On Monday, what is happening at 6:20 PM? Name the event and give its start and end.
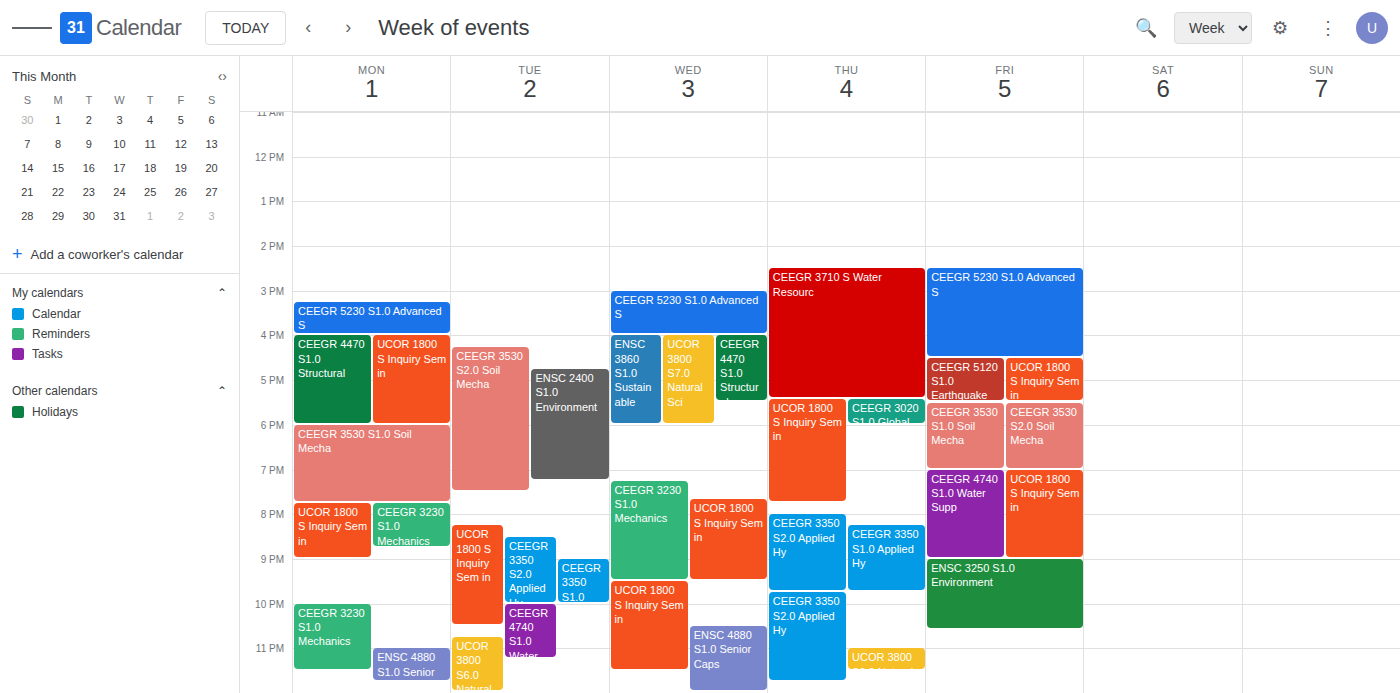
"CEEGR 3530 S1.0 Soil Mecha", 6:00 PM to 7:45 PM